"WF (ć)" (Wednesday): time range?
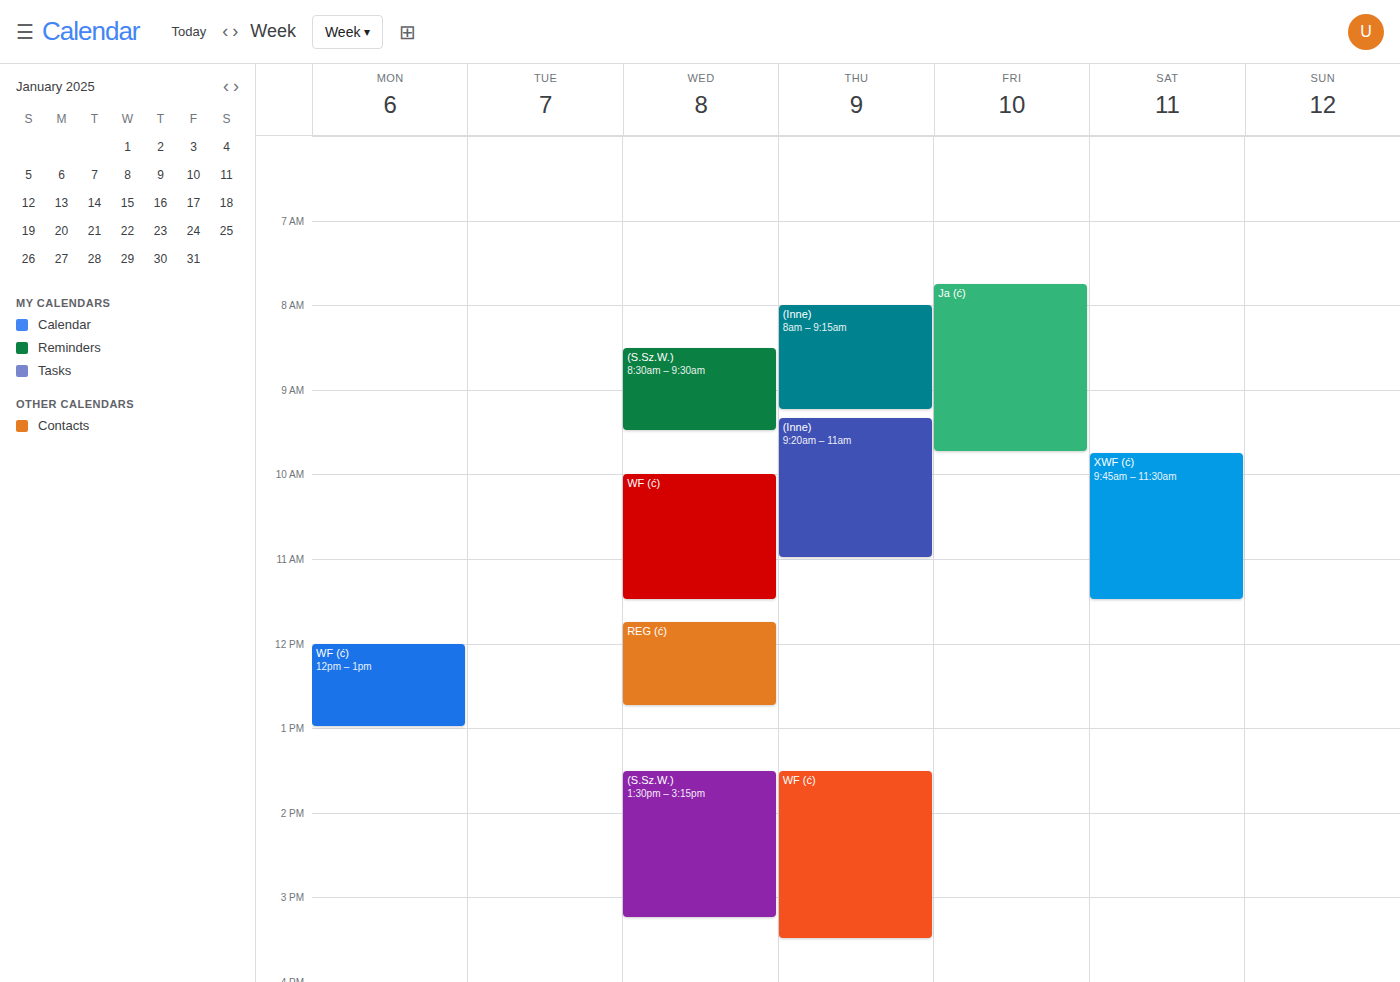
10:00 AM to 11:30 AM